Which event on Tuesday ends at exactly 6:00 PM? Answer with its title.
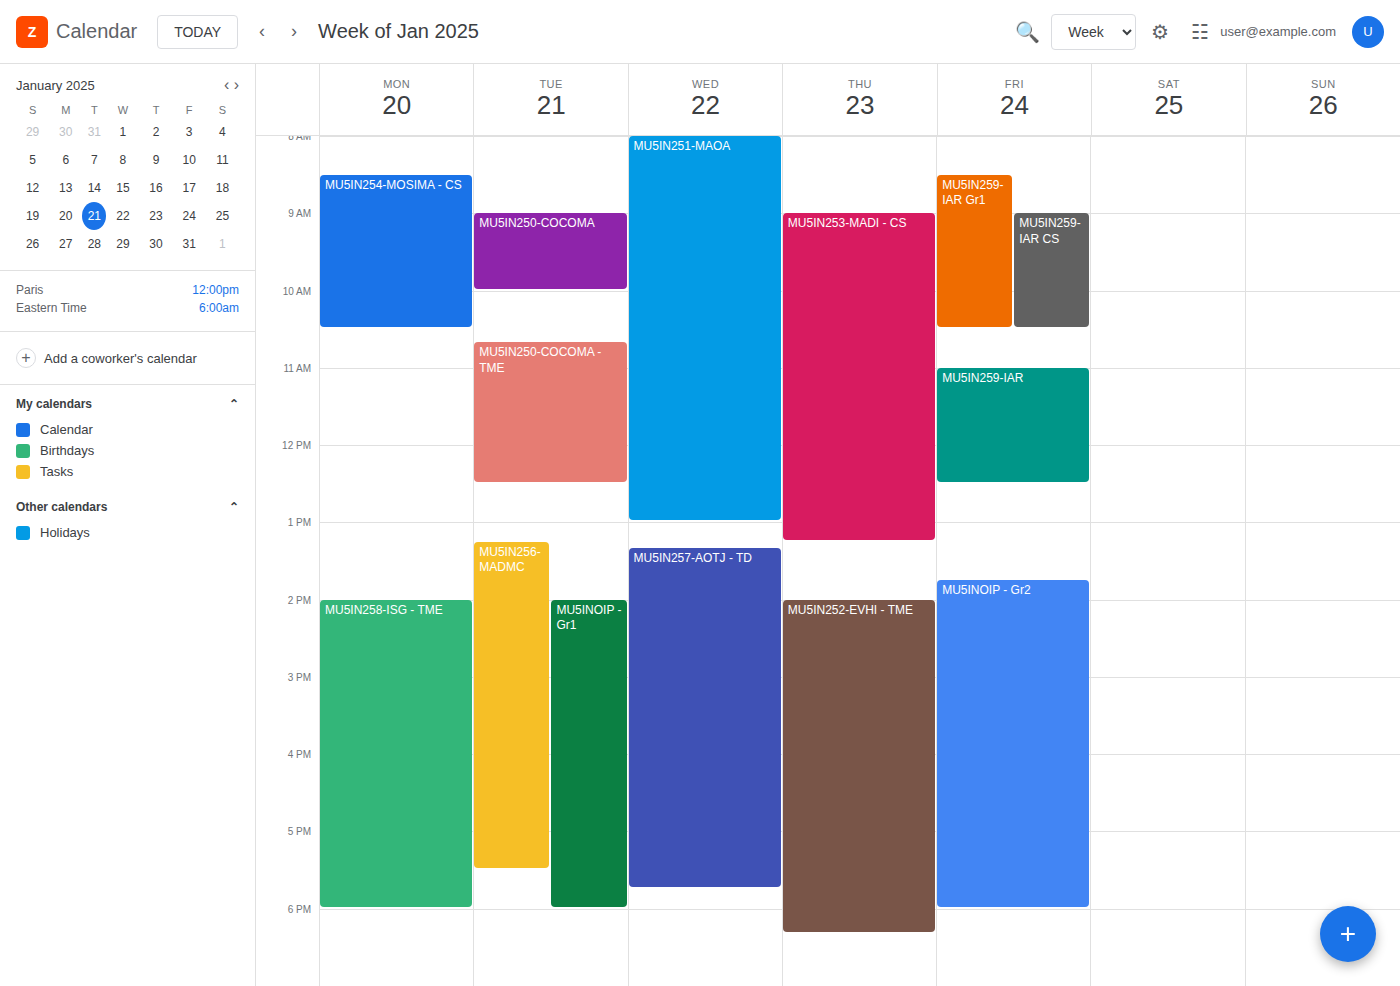
"MU5INOIP - Gr1"